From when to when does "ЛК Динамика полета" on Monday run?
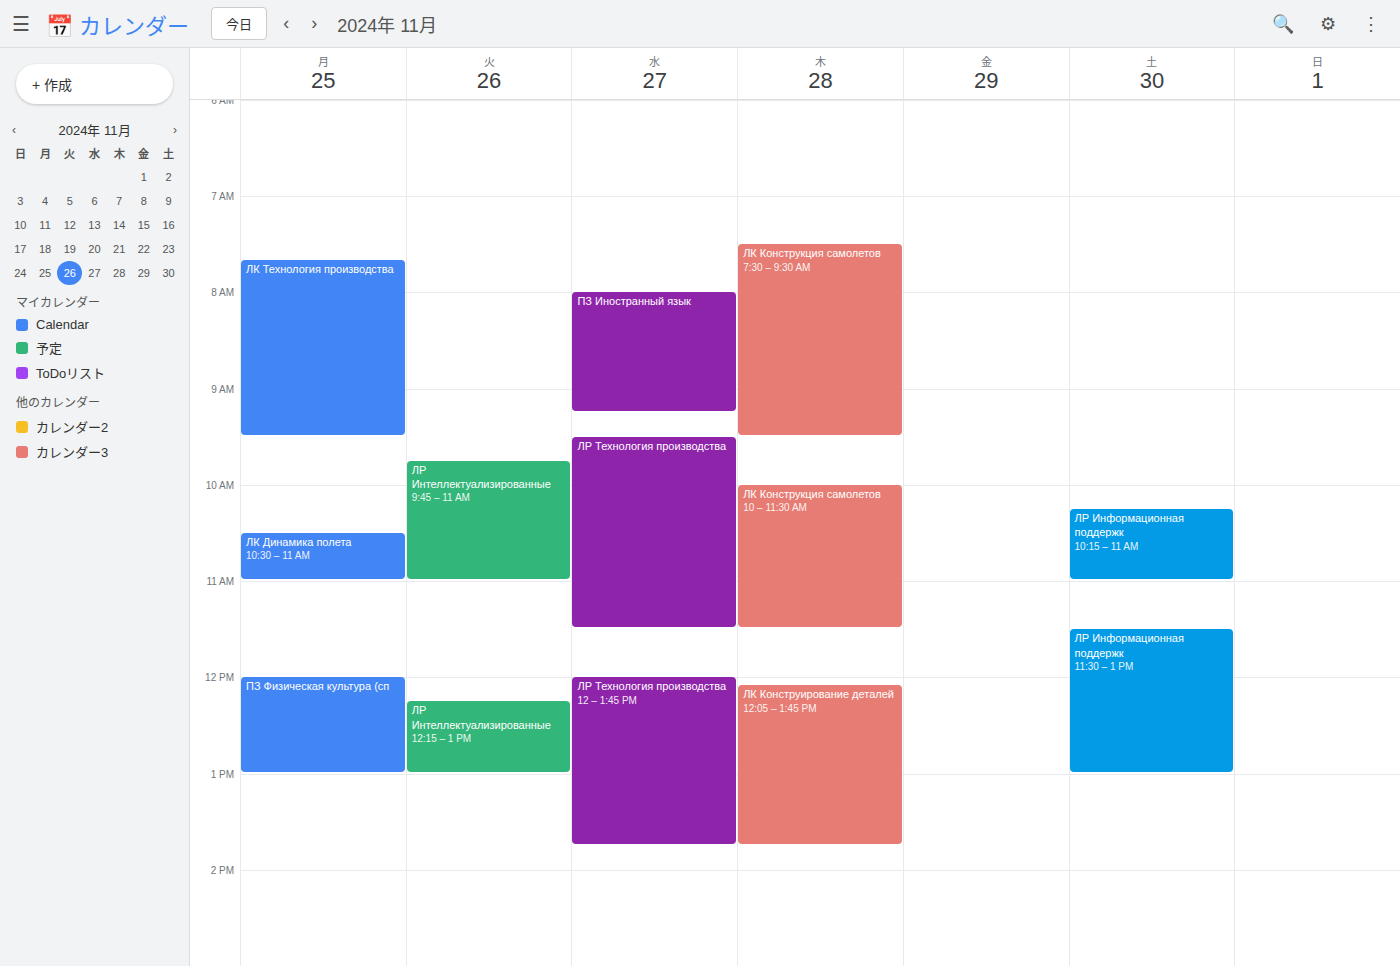
10:30 AM to 11:00 AM